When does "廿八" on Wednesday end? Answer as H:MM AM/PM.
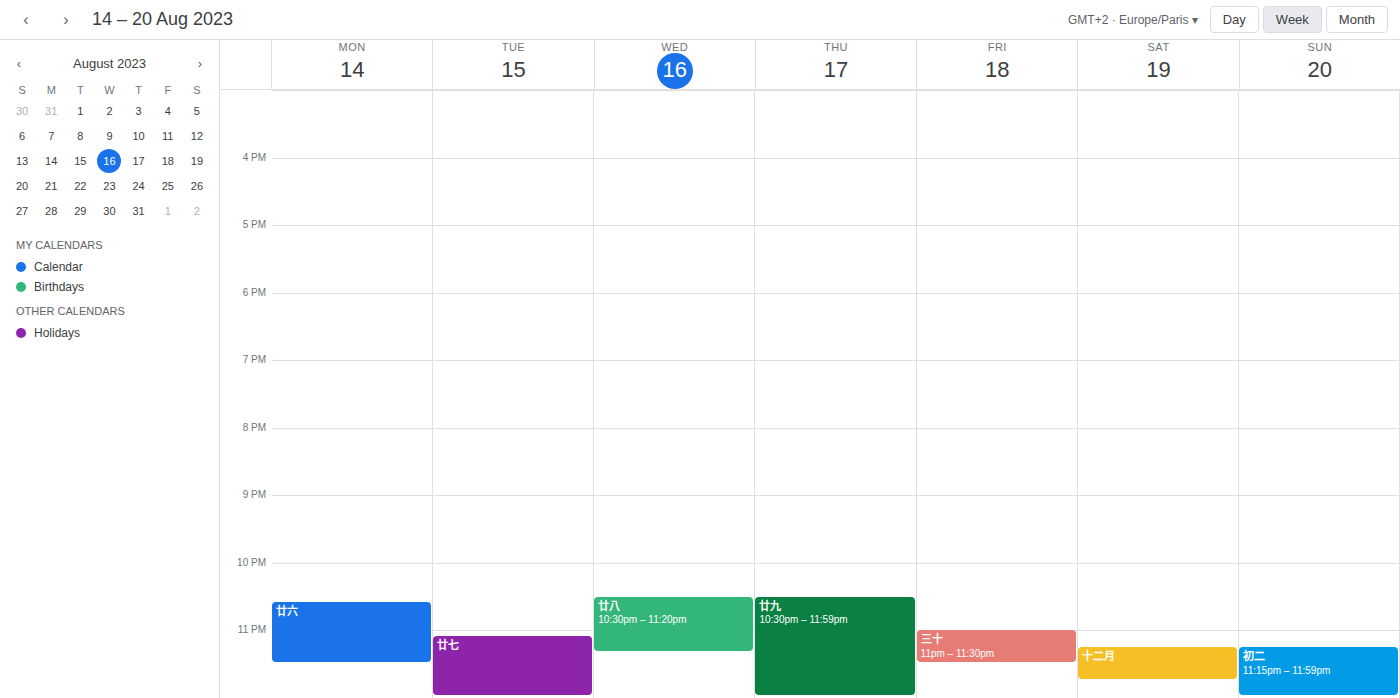
11:20 PM